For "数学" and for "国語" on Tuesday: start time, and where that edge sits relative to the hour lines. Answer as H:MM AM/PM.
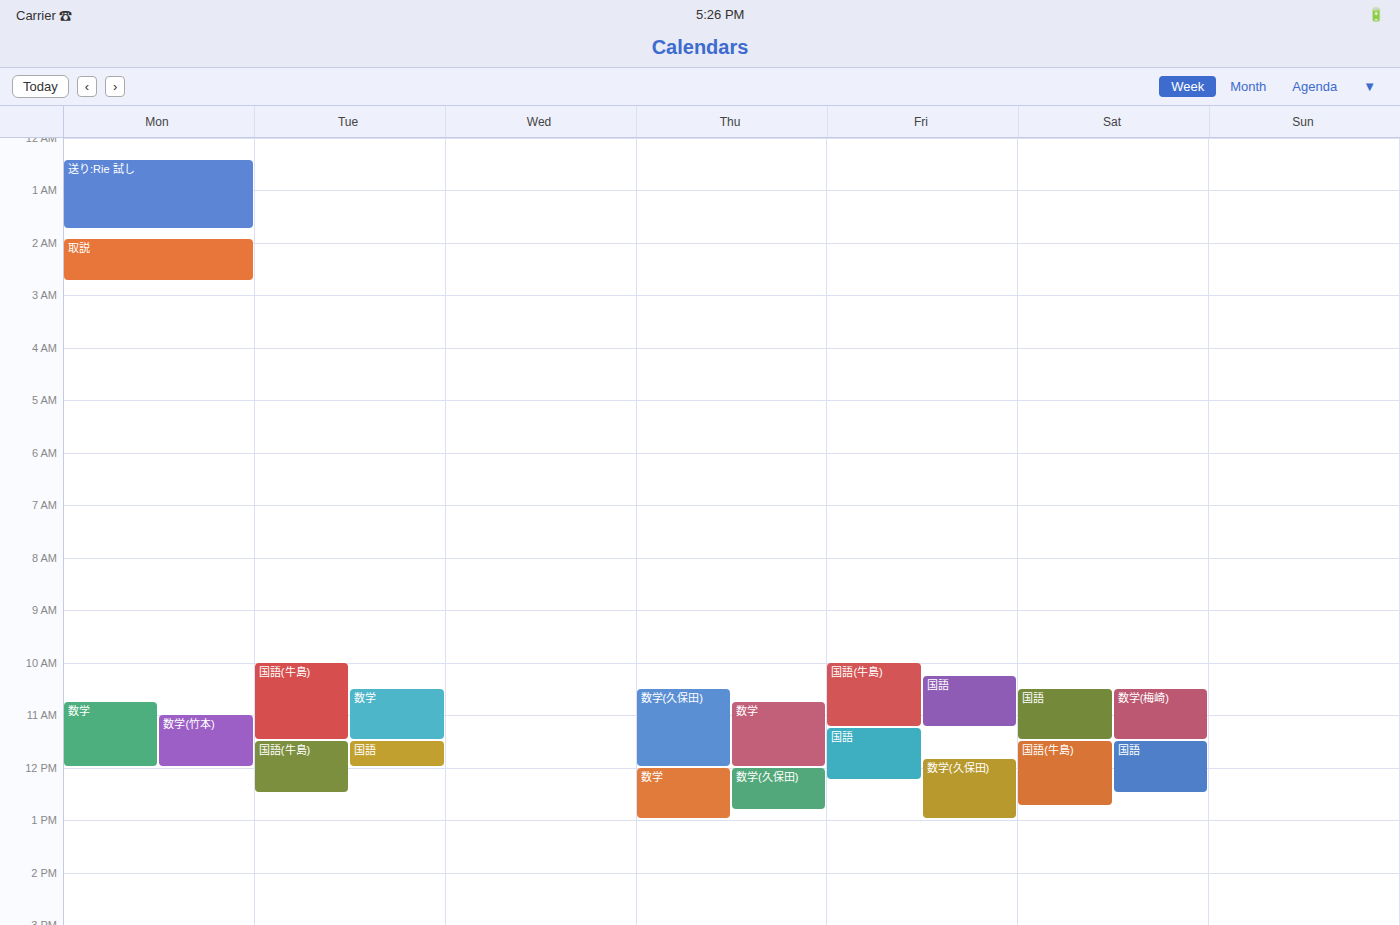
"数学": 10:30 AM, halfway between the 10 AM and 11 AM lines. "国語": 11:30 AM, halfway between the 11 AM and 12 PM lines.